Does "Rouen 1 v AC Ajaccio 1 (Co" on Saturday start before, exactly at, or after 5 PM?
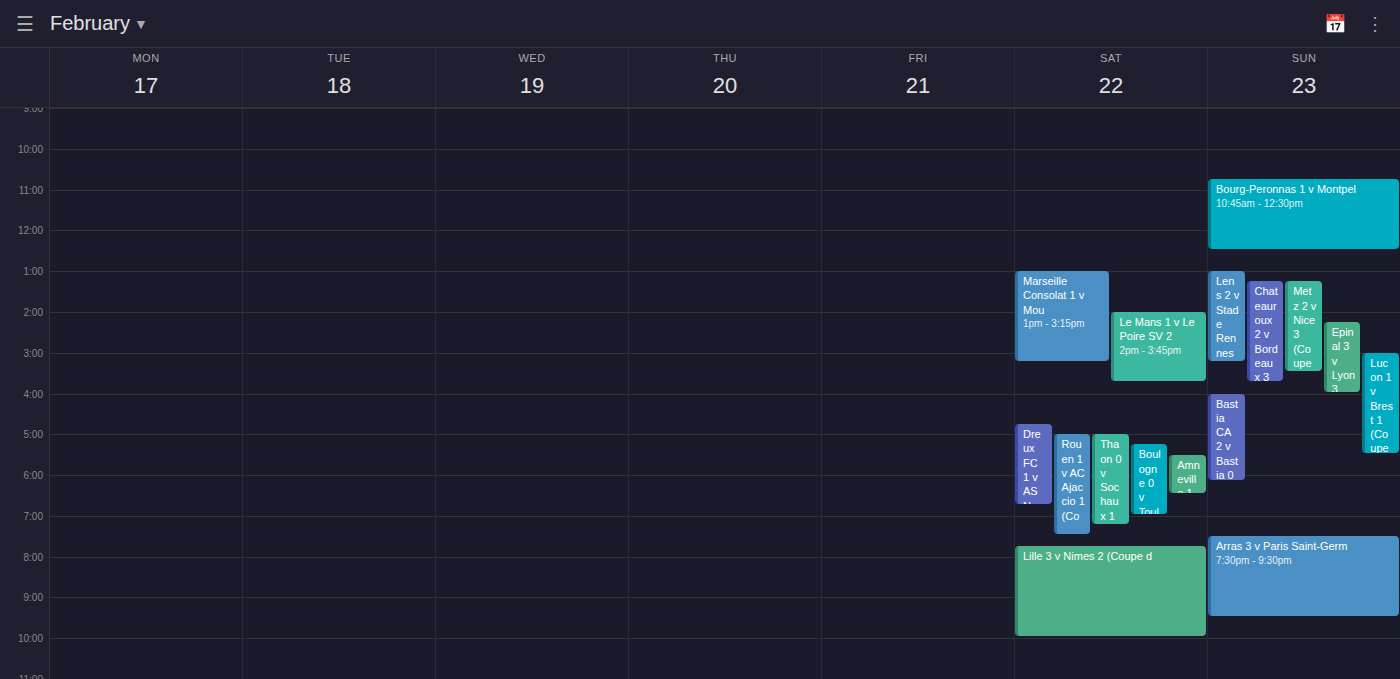
5:00 PM -- exactly at 5 PM, on the 5 PM line.